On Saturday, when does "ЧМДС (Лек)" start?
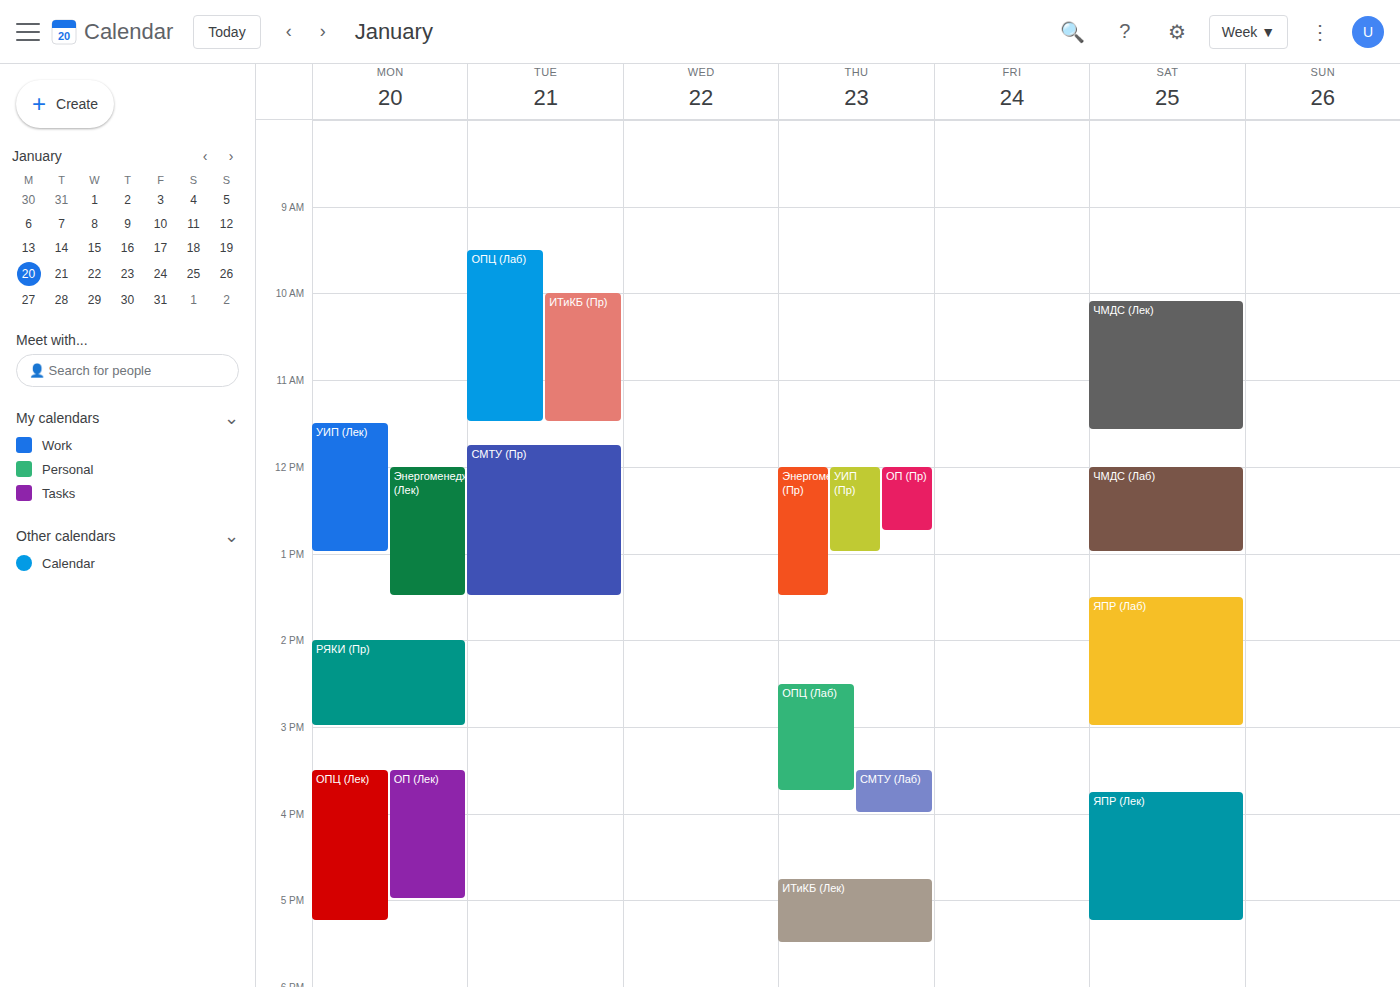
10:05 AM